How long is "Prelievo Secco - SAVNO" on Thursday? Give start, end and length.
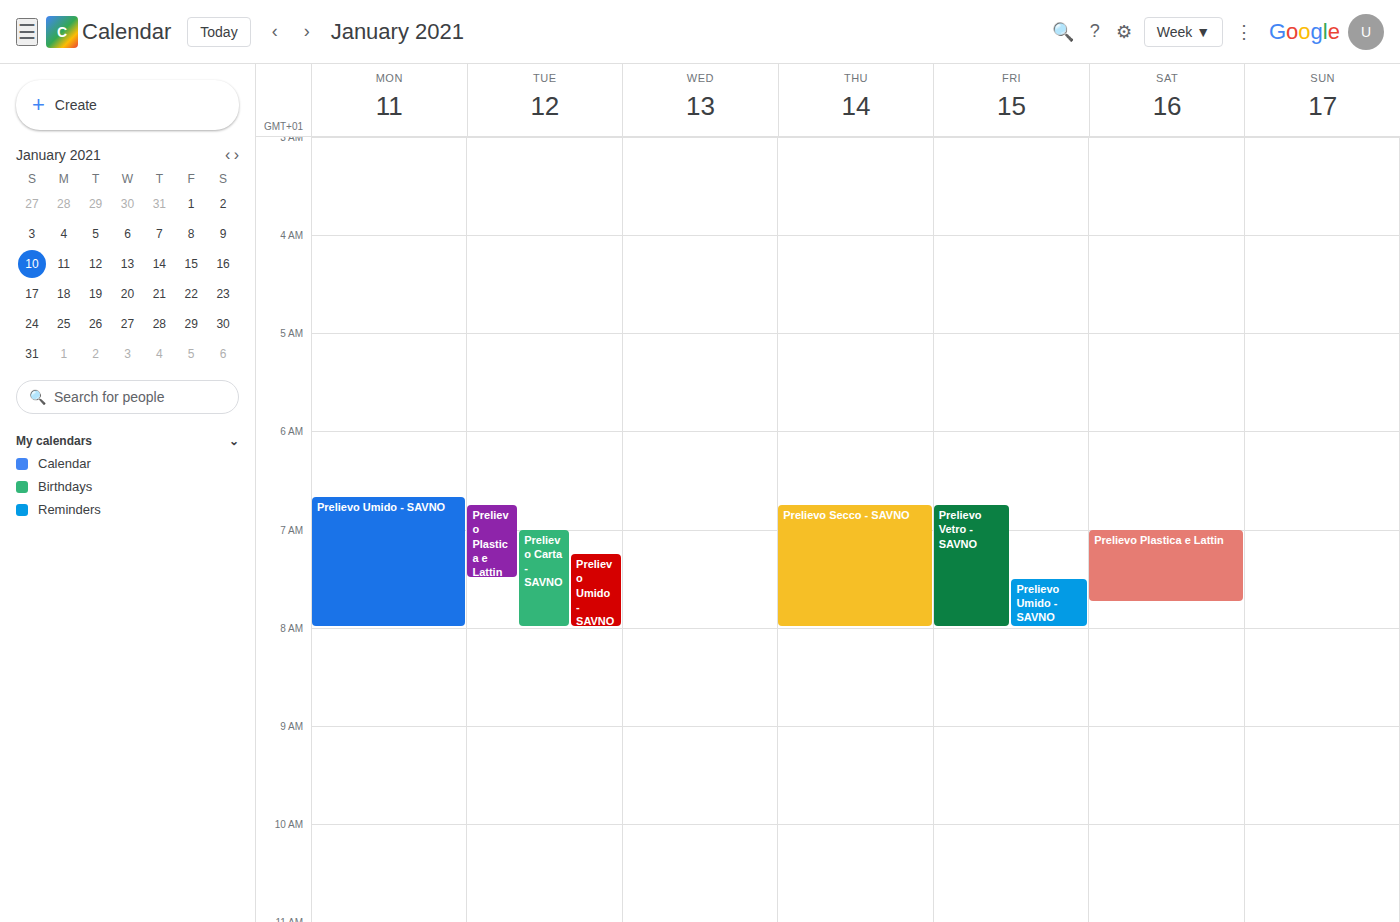
6:45 AM to 8:00 AM, 1 hour 15 minutes